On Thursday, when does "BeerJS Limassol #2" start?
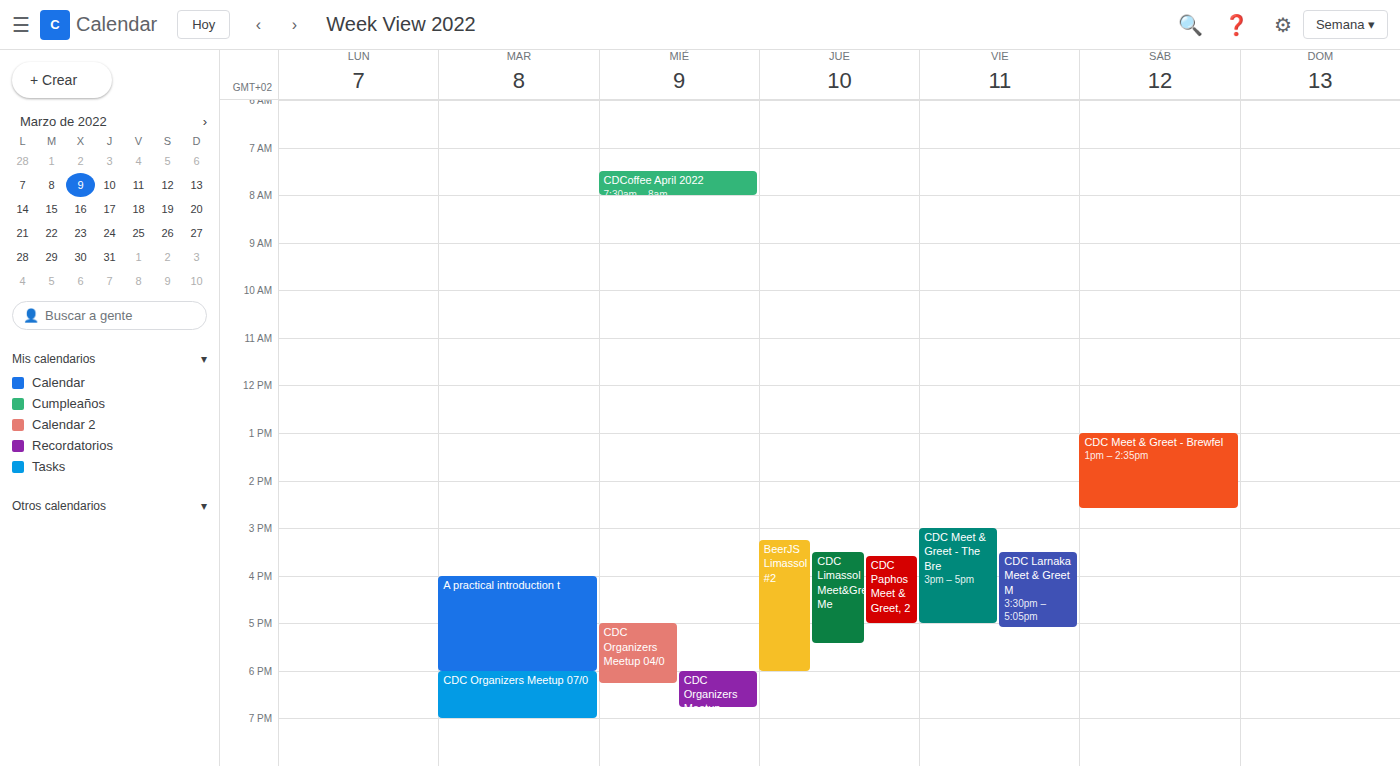
3:15 PM